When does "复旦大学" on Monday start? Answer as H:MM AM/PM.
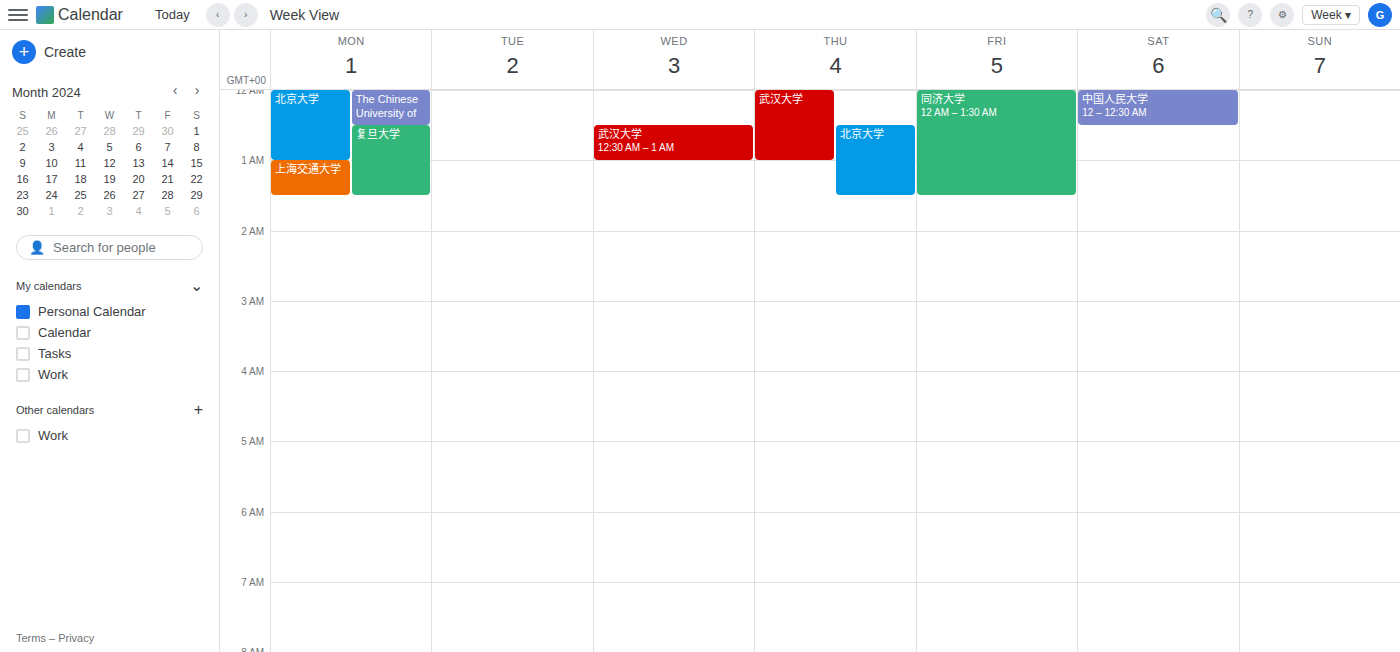
12:30 AM